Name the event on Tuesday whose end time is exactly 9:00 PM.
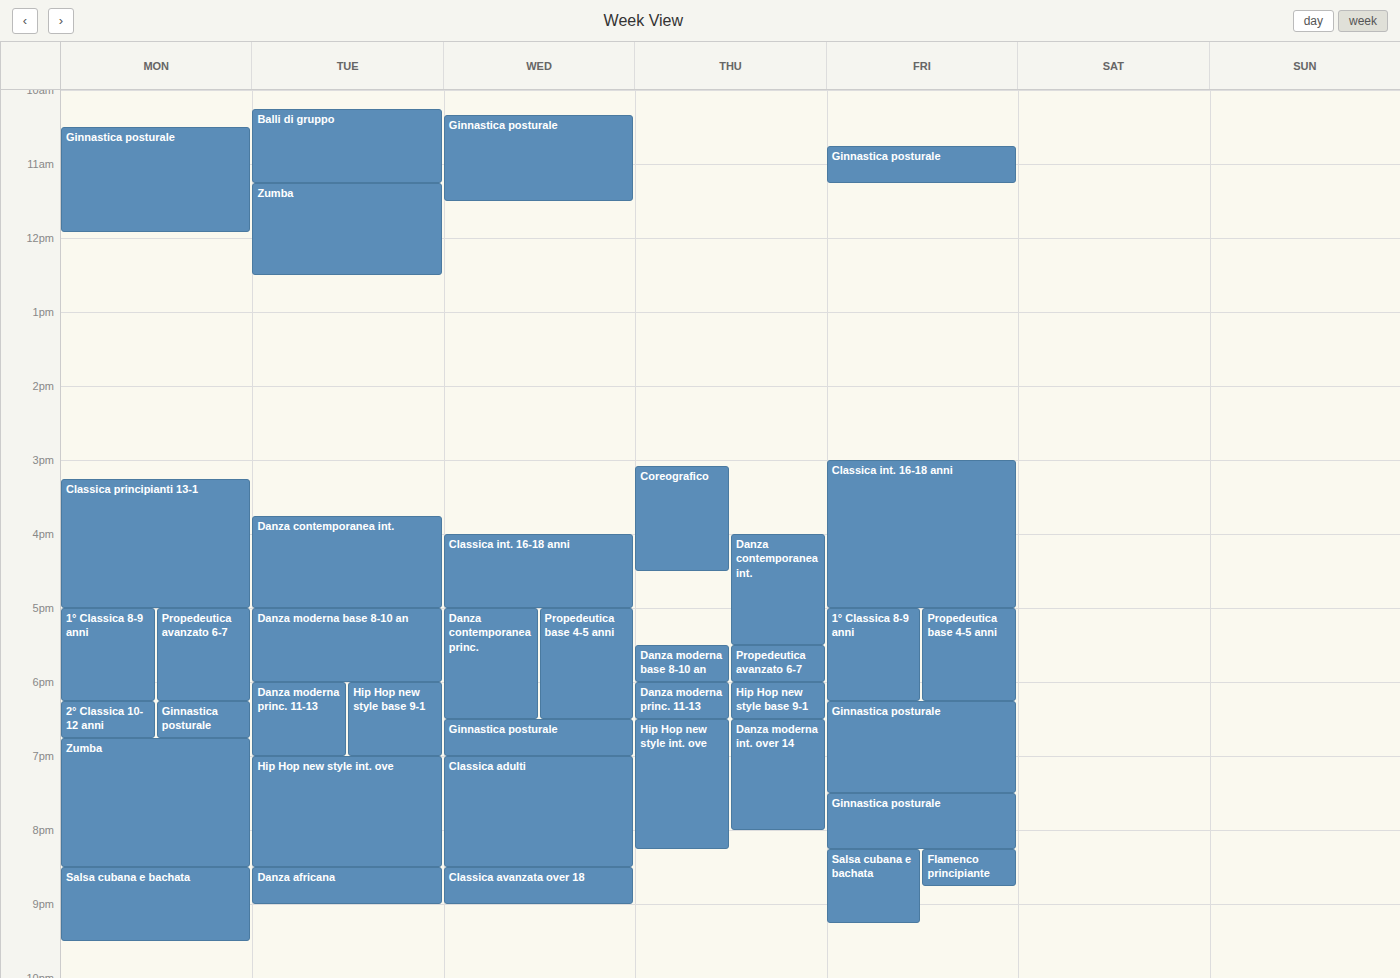
"Danza africana"